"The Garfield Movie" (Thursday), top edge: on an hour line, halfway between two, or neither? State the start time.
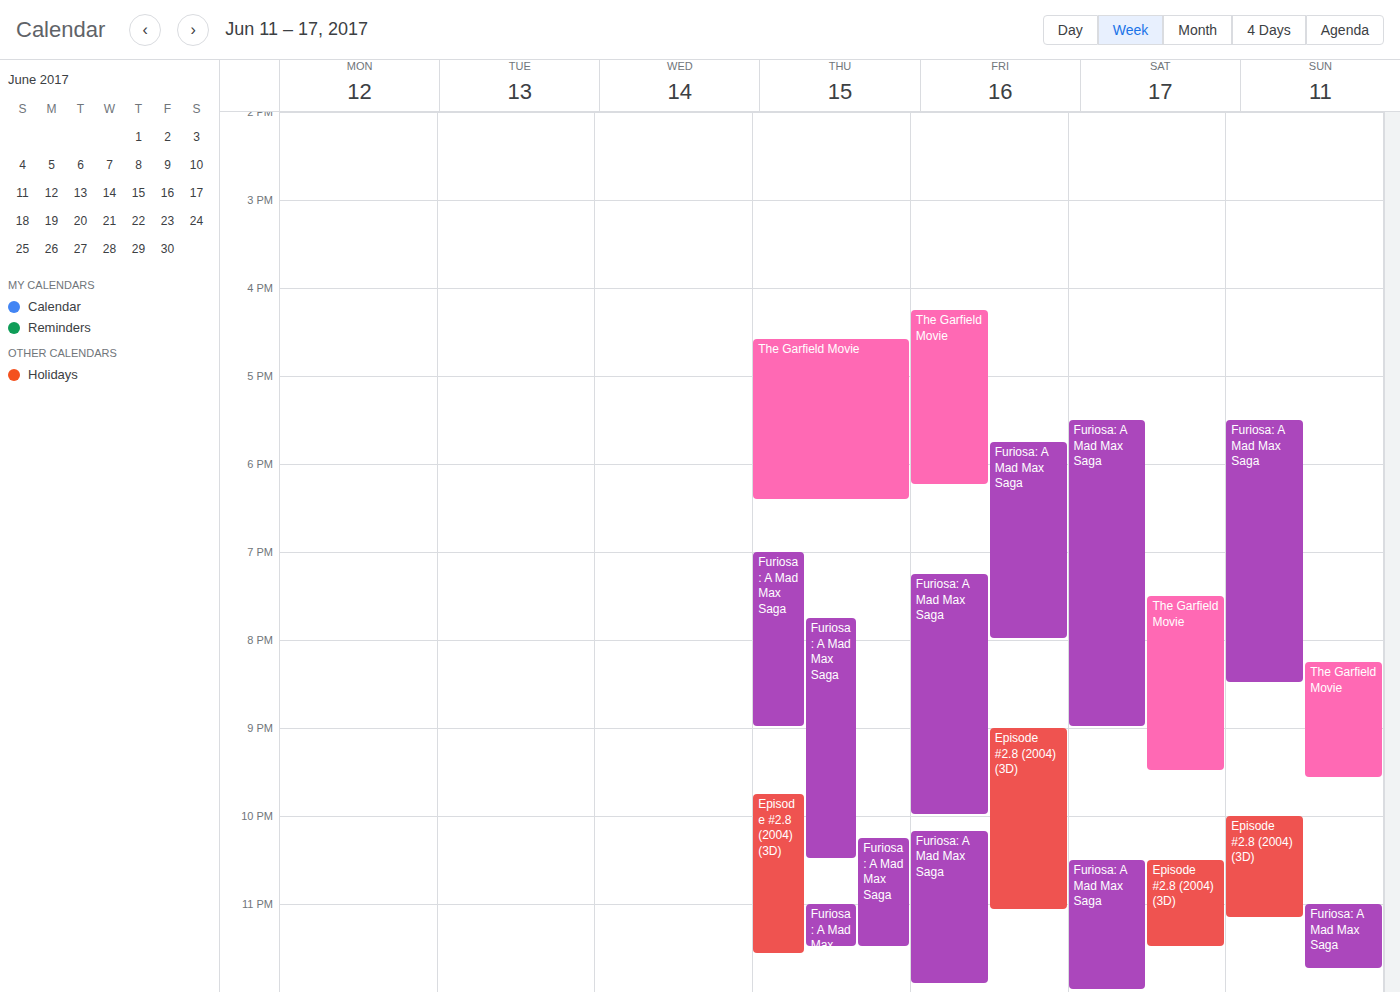
16:35 -- neither: 35 minutes below the 16:00 line and 25 minutes above the 17:00 line.